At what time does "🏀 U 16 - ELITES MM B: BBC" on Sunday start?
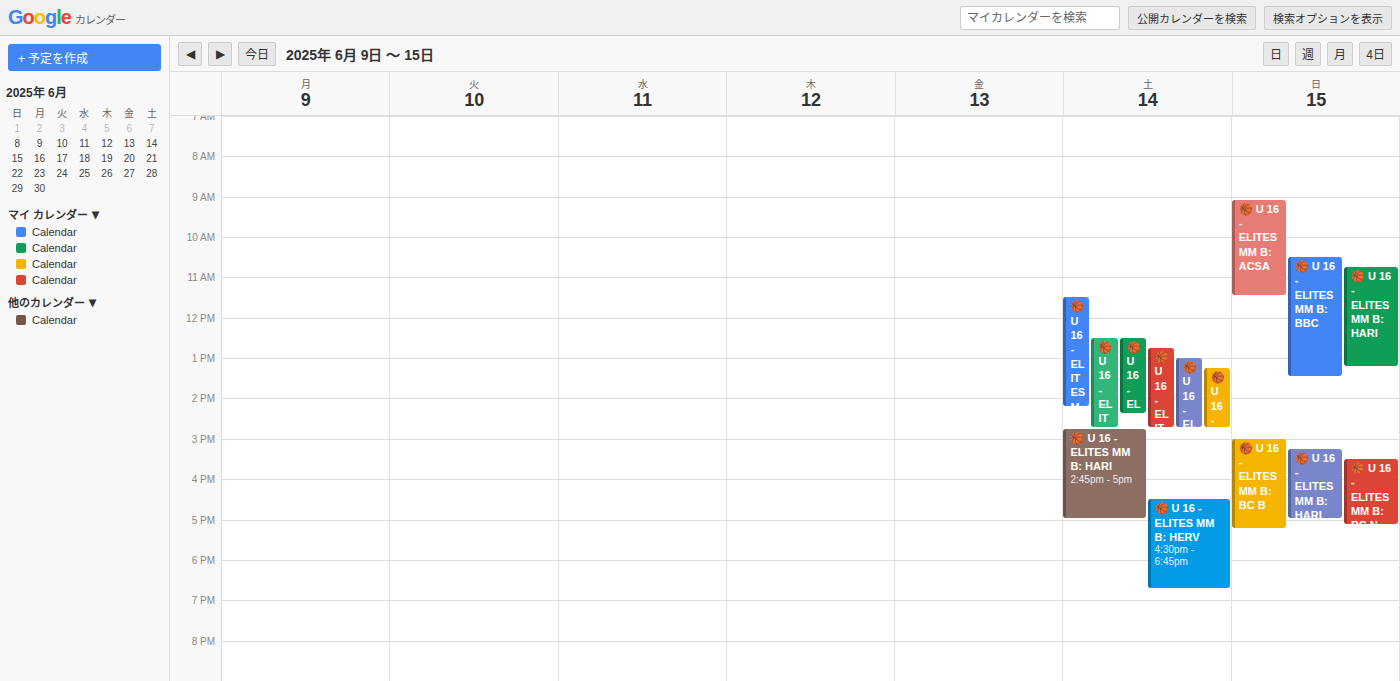
10:30 AM